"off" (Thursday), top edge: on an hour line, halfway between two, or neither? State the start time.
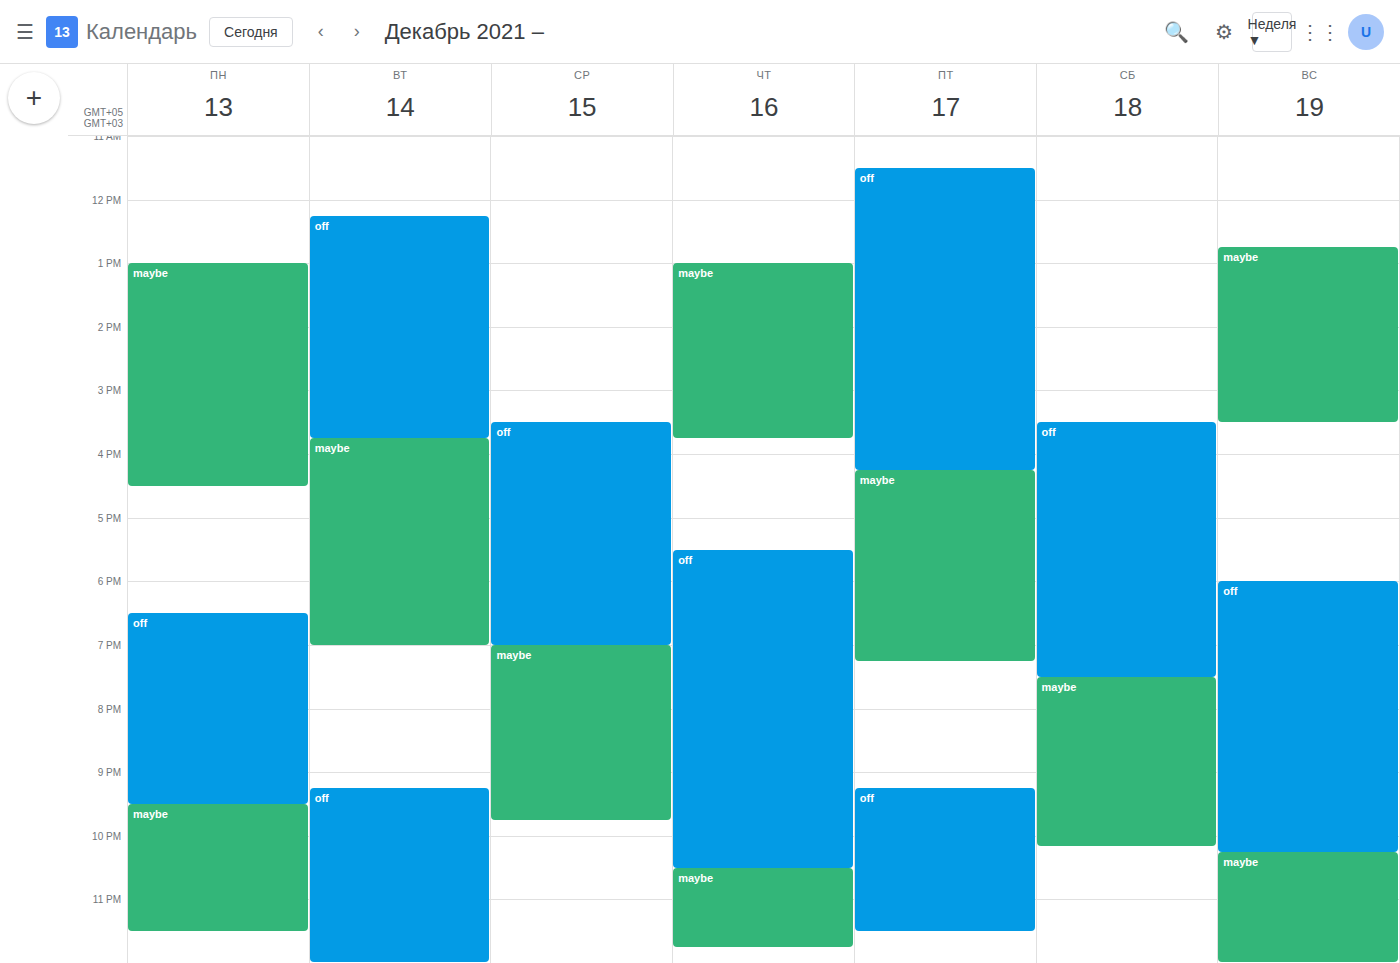
17:30 -- halfway between the 17:00 and 18:00 lines.